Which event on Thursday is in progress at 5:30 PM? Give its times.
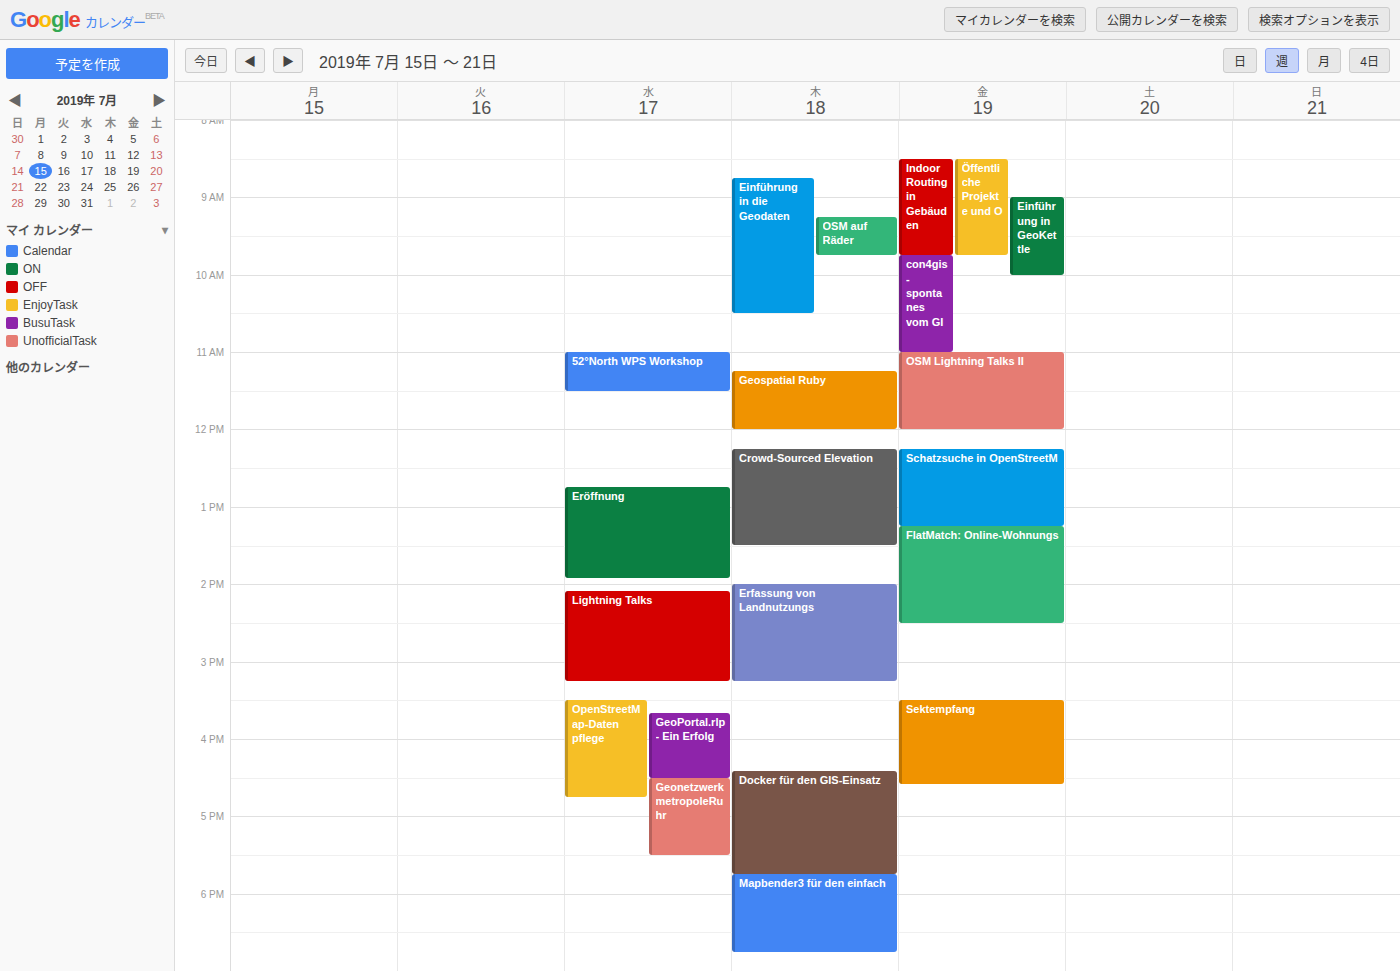
"Docker für den GIS-Einsatz", 4:25 PM to 5:45 PM